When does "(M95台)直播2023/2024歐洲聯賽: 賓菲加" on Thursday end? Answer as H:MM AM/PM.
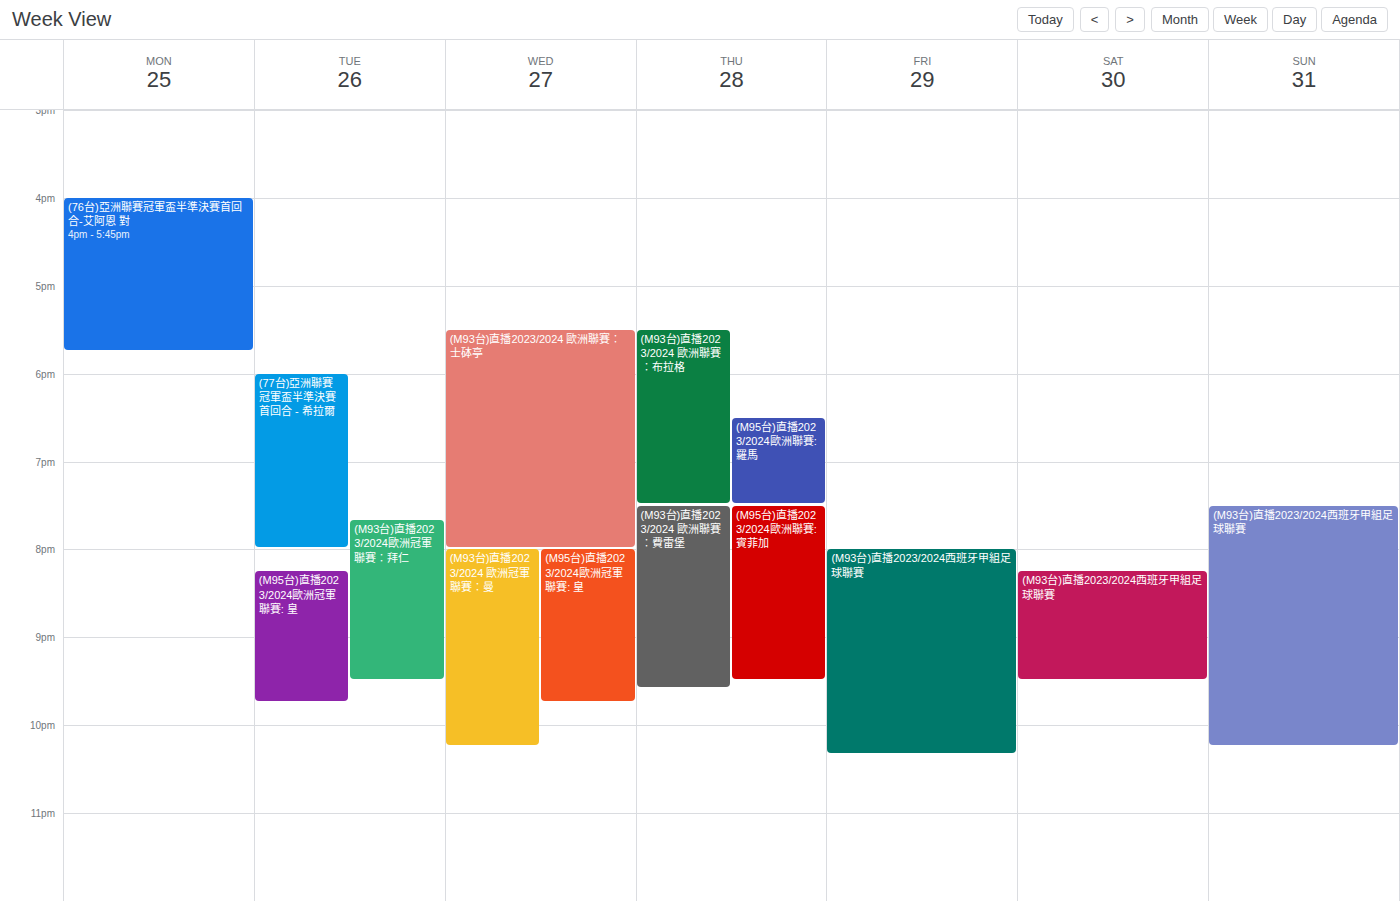
9:30 PM